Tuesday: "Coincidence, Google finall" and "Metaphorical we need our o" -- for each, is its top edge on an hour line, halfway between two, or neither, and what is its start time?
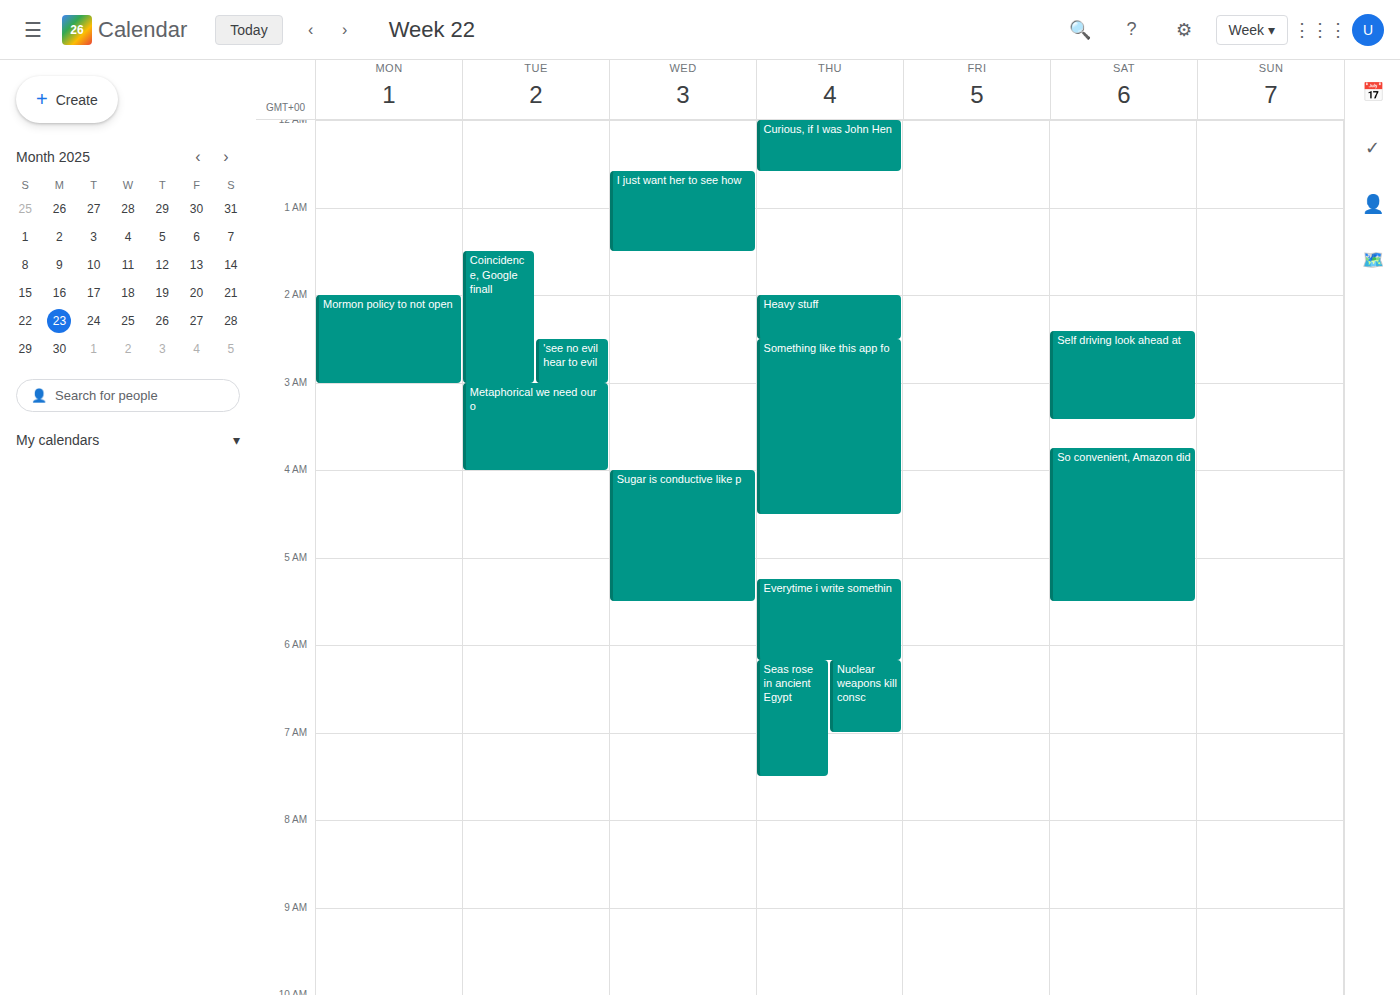
"Coincidence, Google finall": 1:30 AM, halfway between the 1 AM and 2 AM lines. "Metaphorical we need our o": 3:00 AM, exactly on the 3 AM line.